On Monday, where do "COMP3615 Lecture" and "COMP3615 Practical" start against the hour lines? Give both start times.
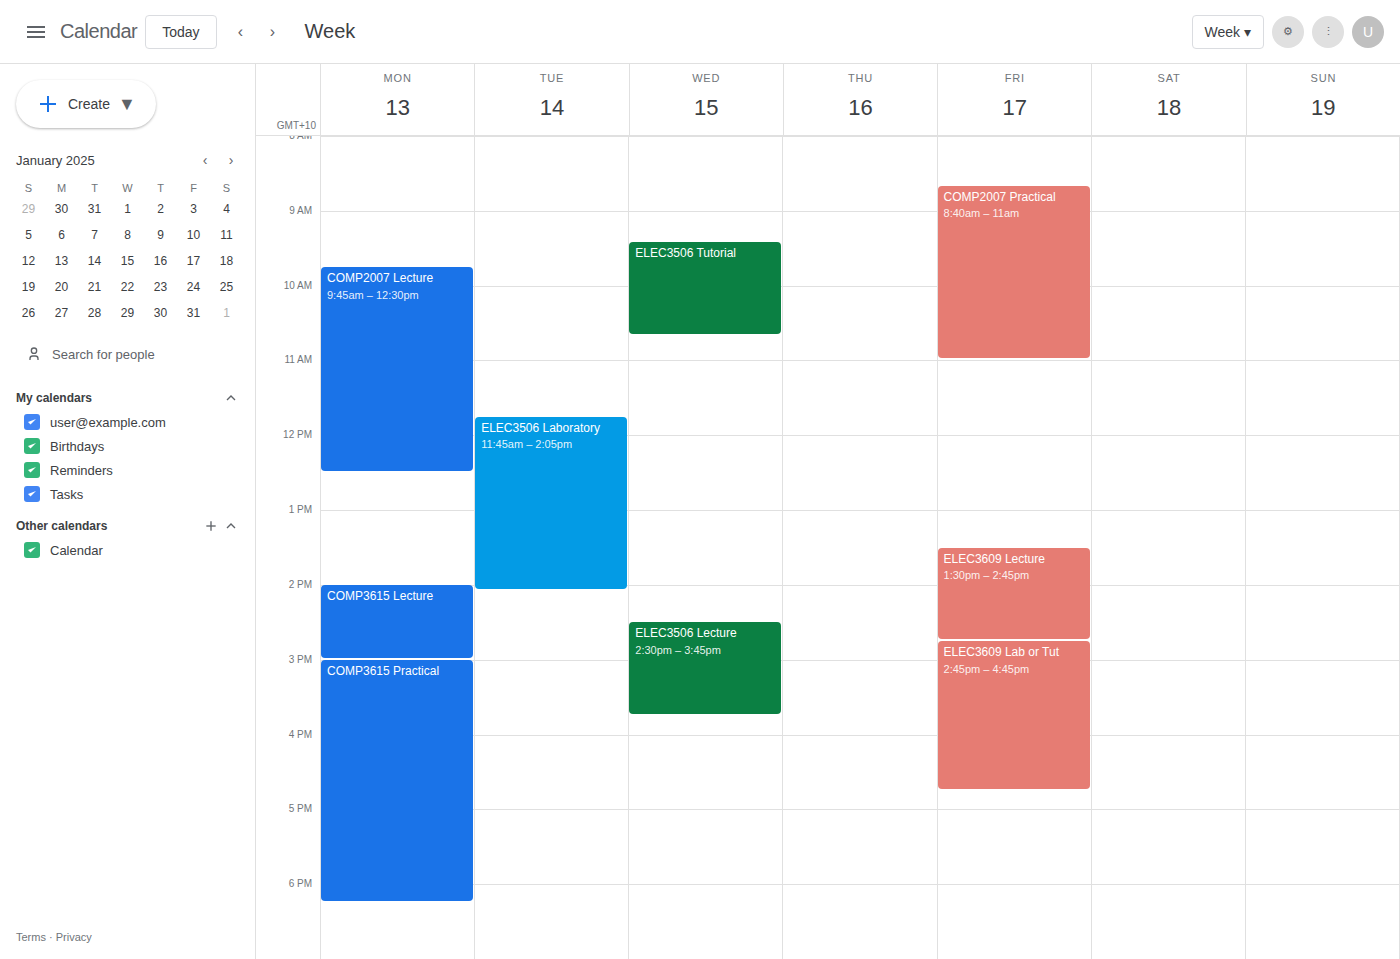
"COMP3615 Lecture": 2:00 PM, exactly on the 2 PM line. "COMP3615 Practical": 3:00 PM, exactly on the 3 PM line.